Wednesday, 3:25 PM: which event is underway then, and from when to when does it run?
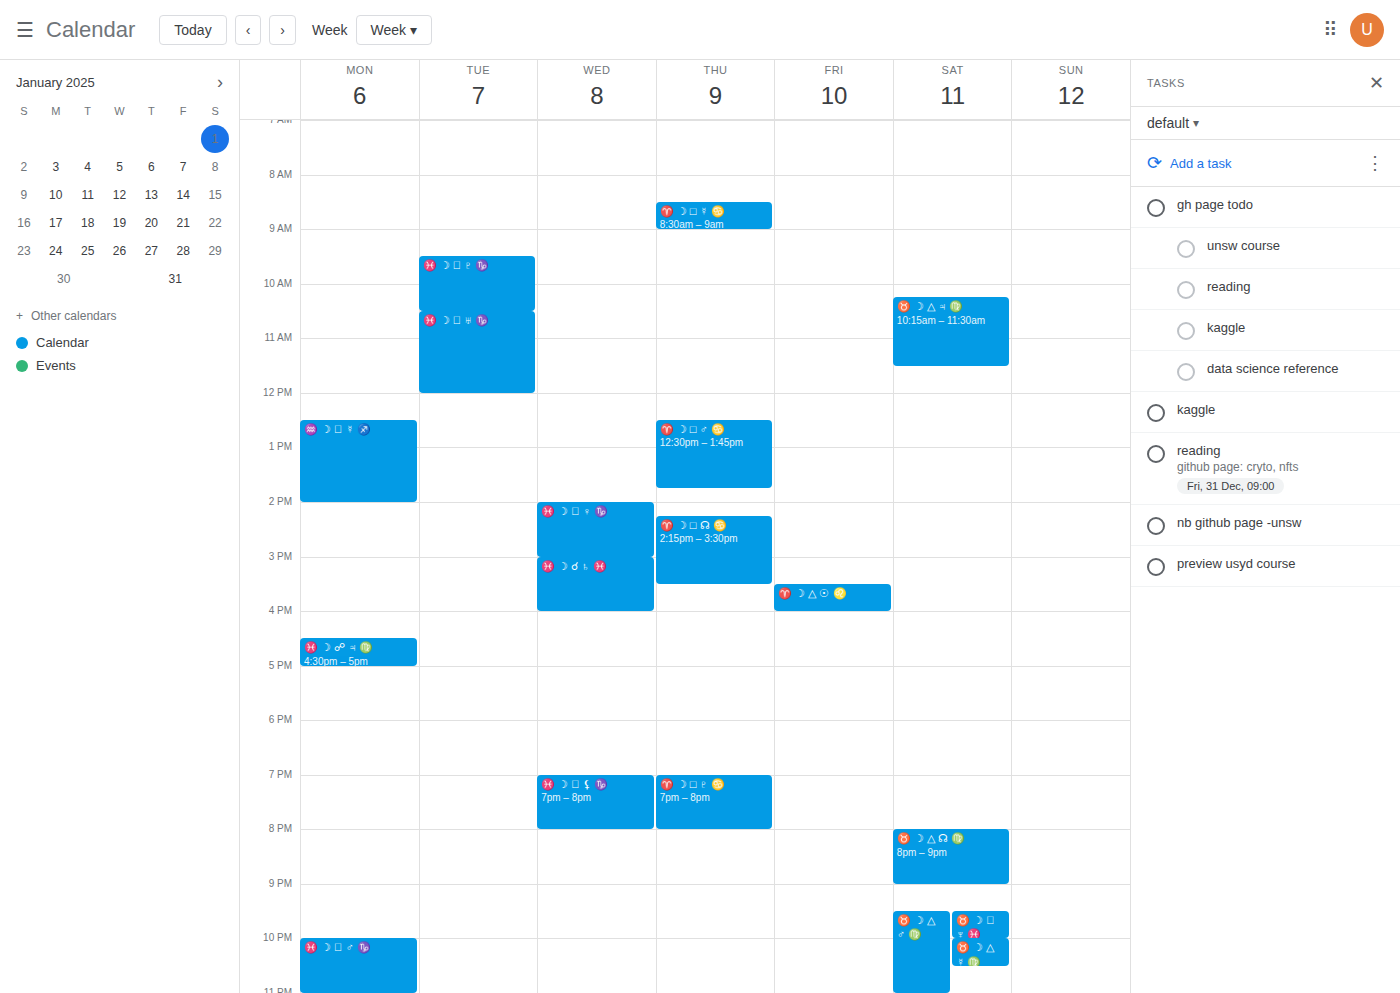
"♓️ ☽ ☌ ♄ ♓️", 3:00 PM to 4:00 PM